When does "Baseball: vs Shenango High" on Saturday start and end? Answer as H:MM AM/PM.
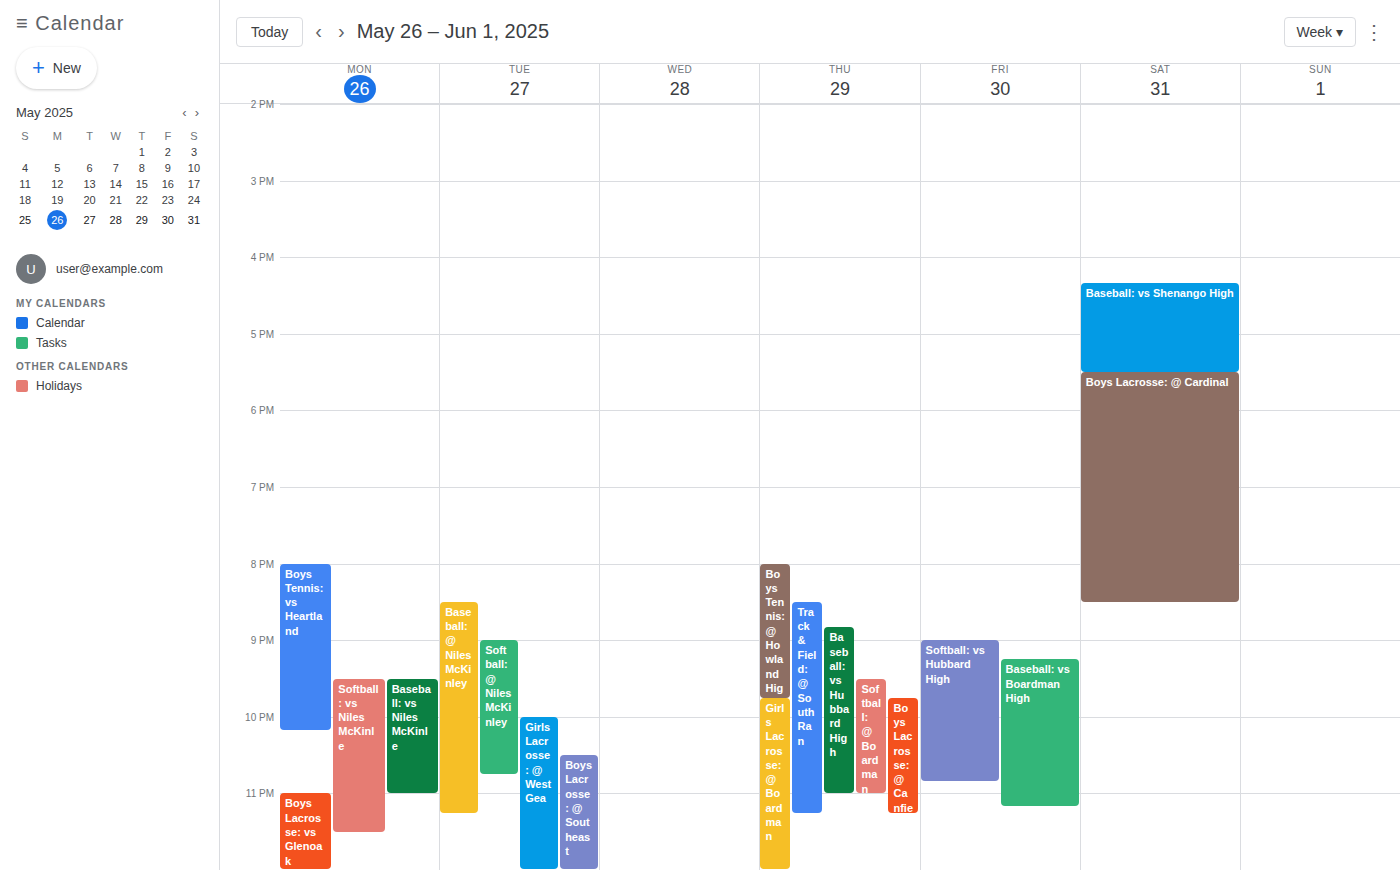
4:20 PM to 5:30 PM